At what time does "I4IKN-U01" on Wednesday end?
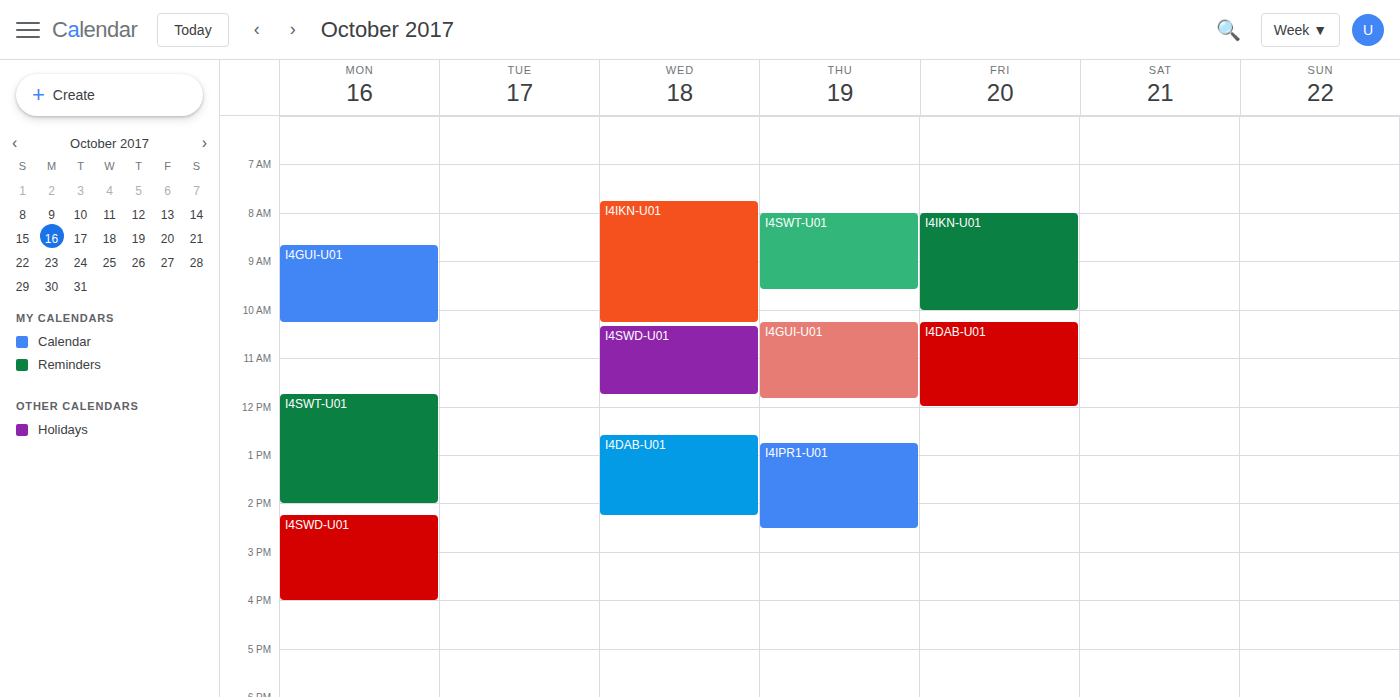
10:15 AM